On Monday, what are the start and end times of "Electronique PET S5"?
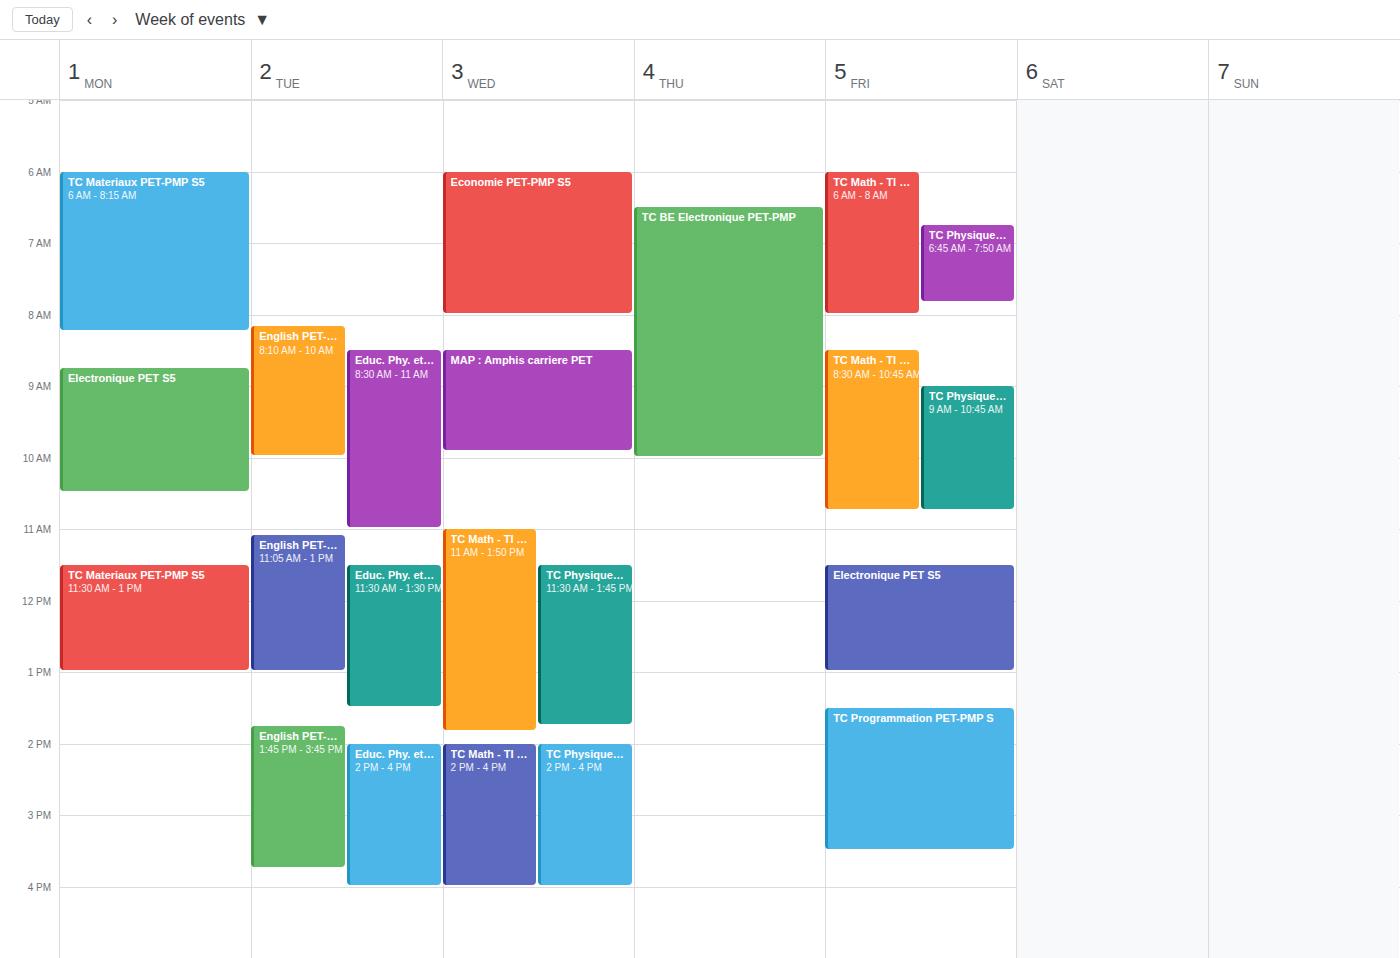
8:45 AM to 10:30 AM